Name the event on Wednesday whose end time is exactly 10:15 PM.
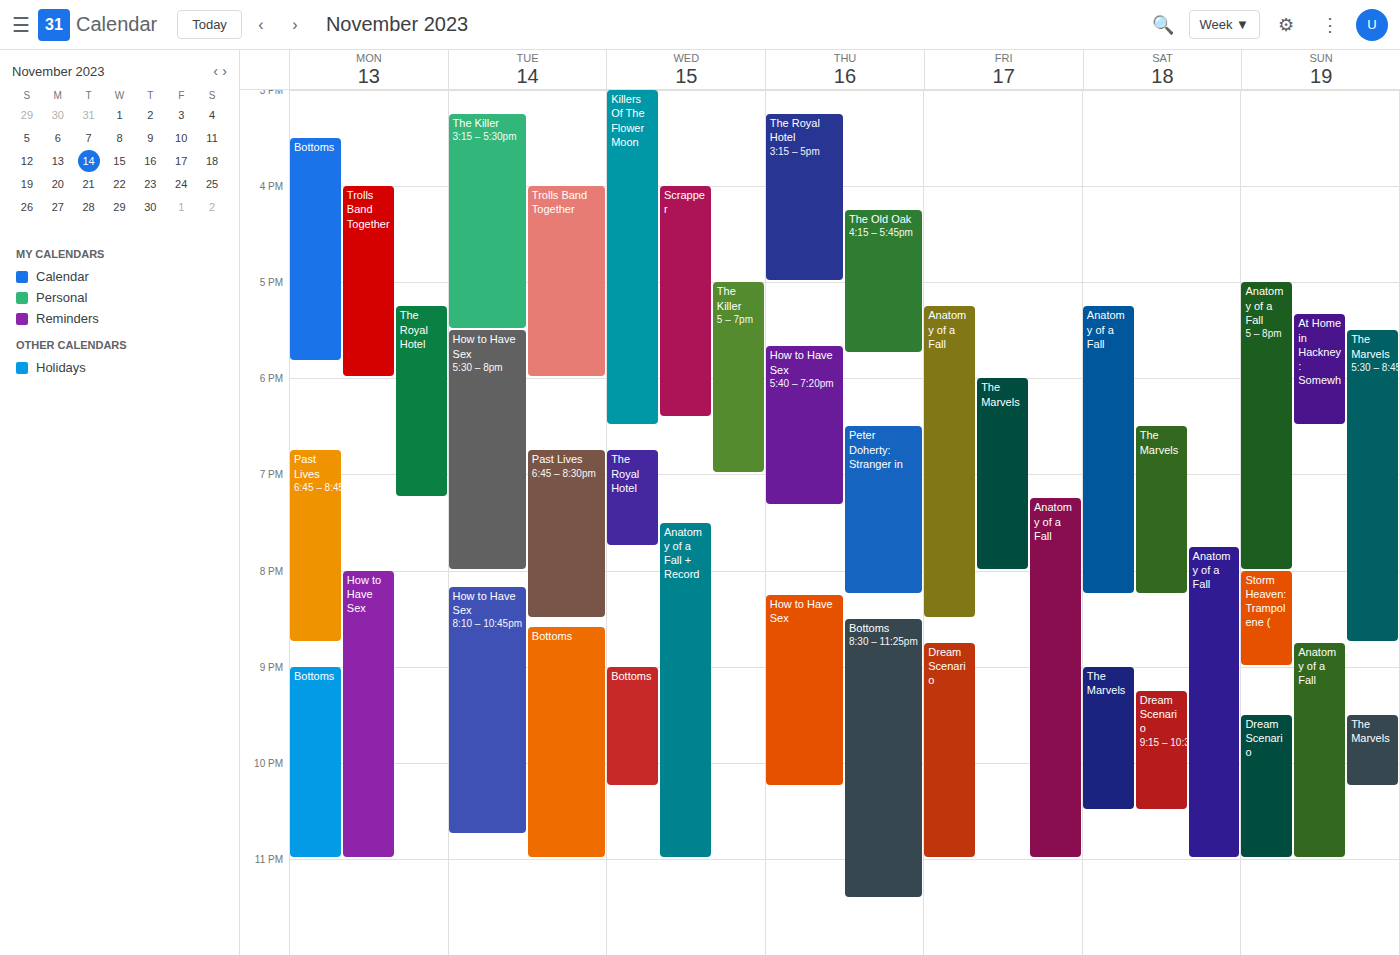
"Bottoms"